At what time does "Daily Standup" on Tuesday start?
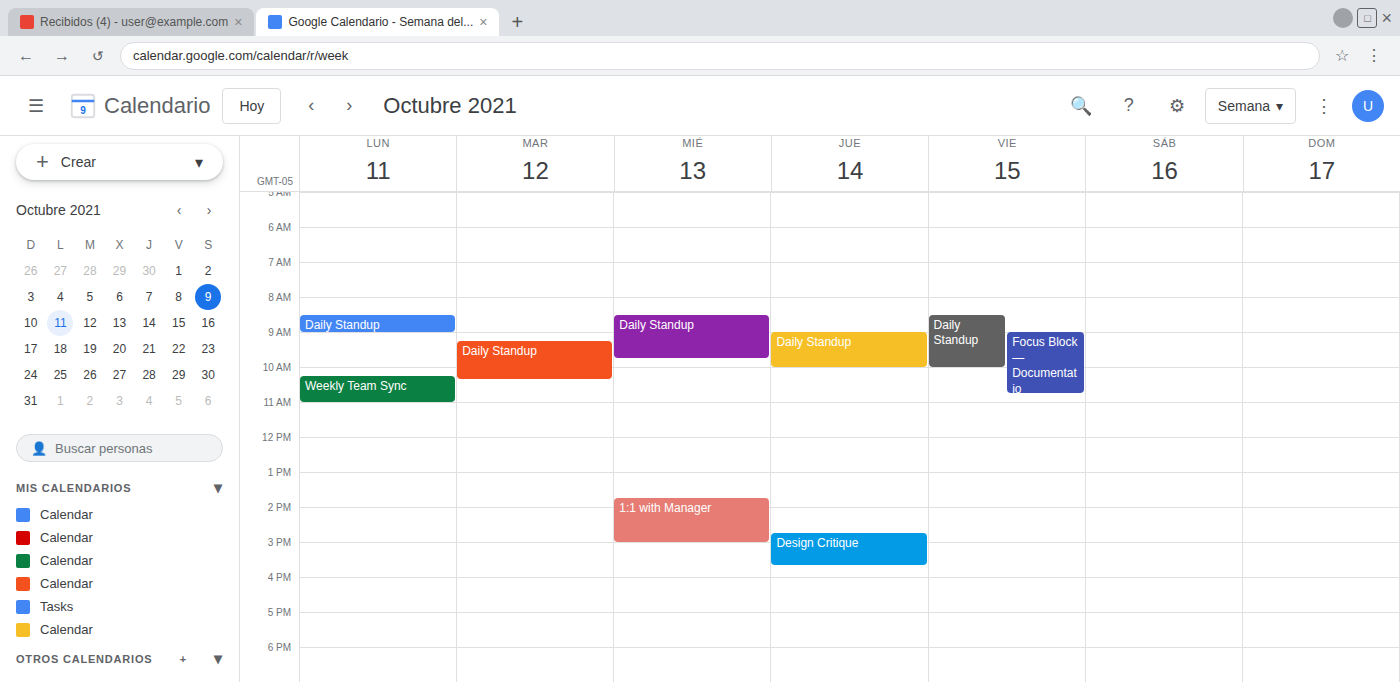
9:15 AM